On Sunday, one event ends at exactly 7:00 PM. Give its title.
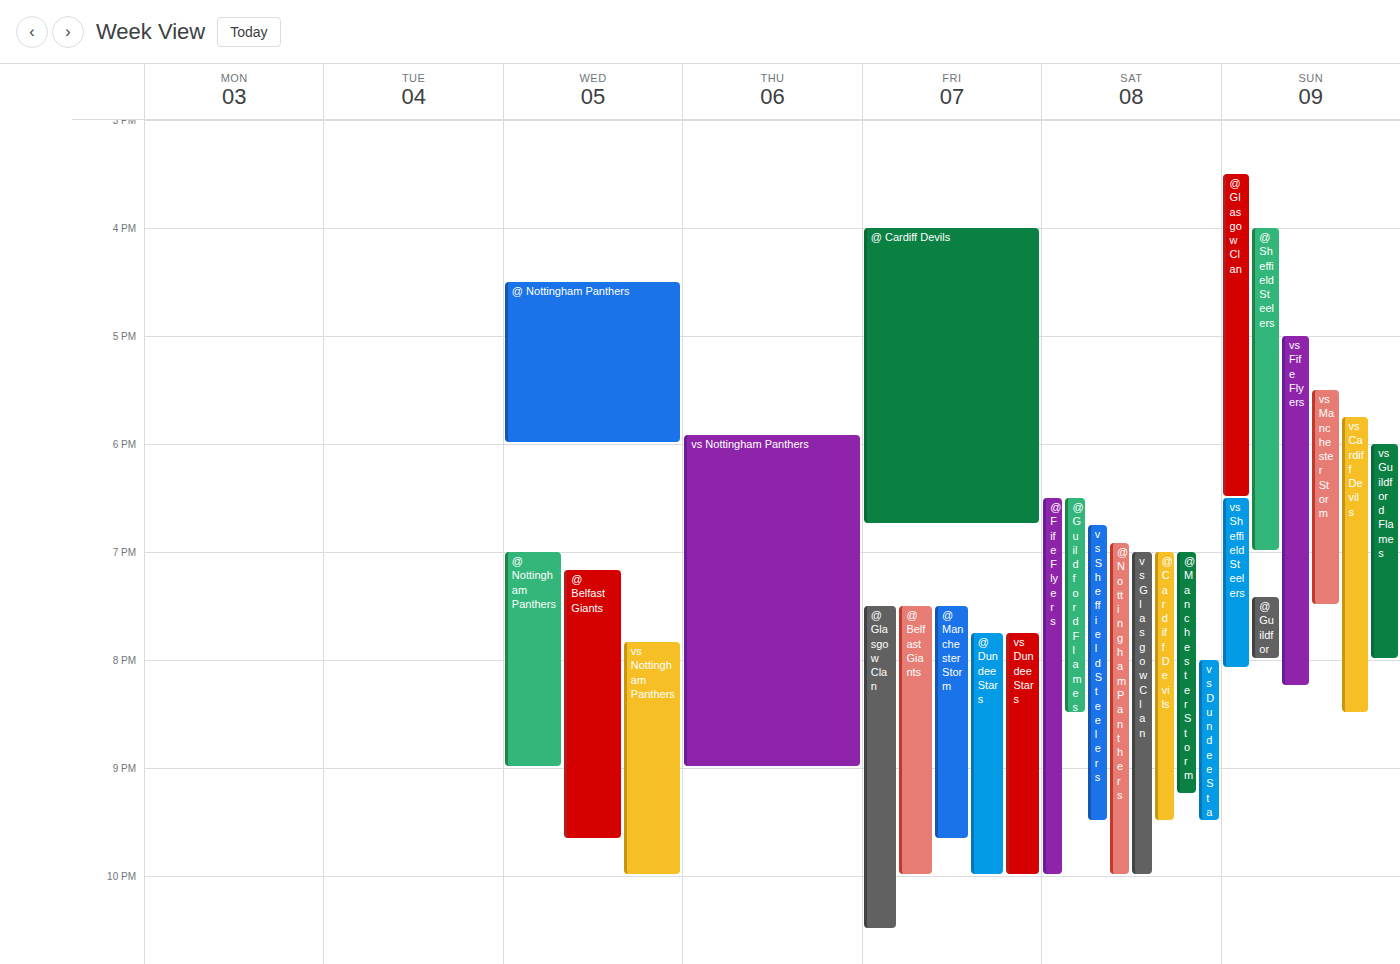
"@ Sheffield Steelers"